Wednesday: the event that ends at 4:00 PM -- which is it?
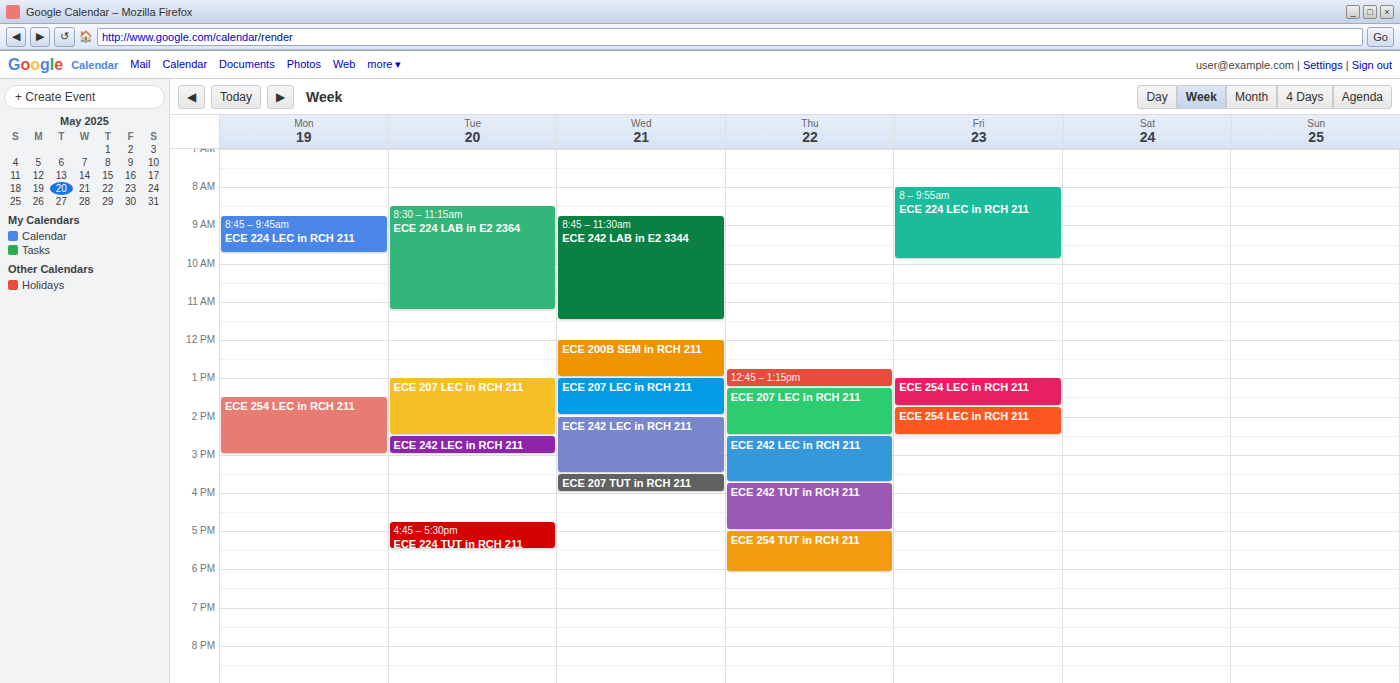
"ECE 207 TUT in RCH 211"